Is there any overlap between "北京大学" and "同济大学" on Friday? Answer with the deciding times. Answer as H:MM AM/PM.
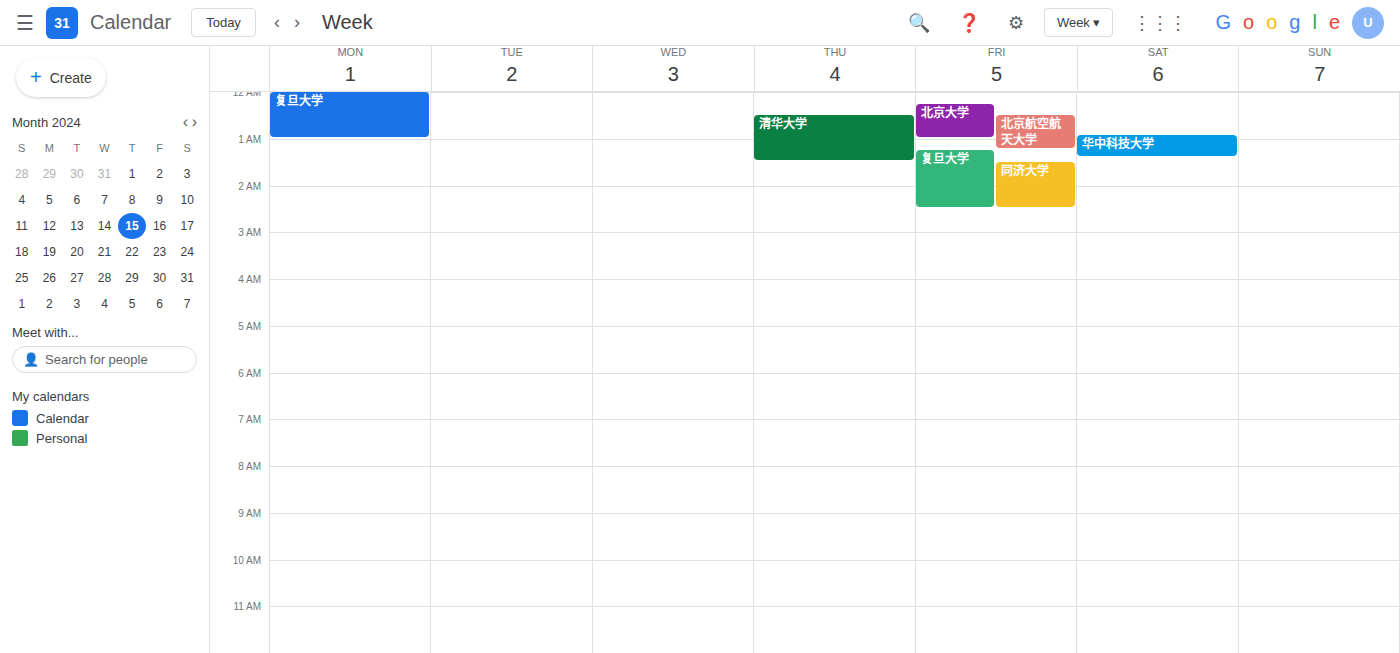
"北京大学" ends at 1:00 AM and "同济大学" starts at 1:30 AM -- no overlap.